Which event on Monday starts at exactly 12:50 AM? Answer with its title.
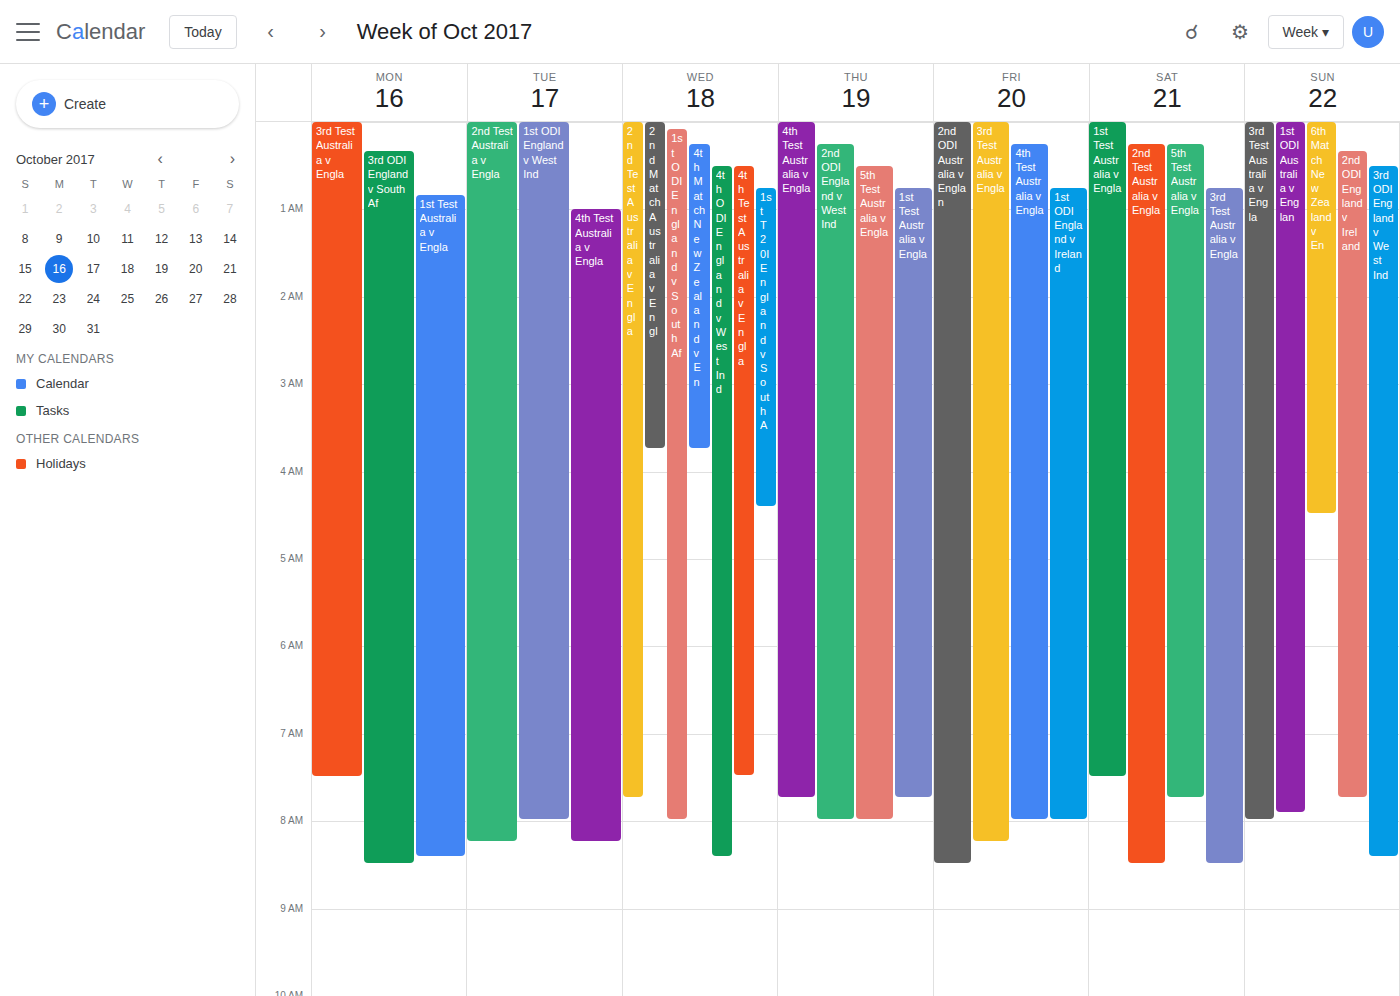
"1st Test Australia v Engla"